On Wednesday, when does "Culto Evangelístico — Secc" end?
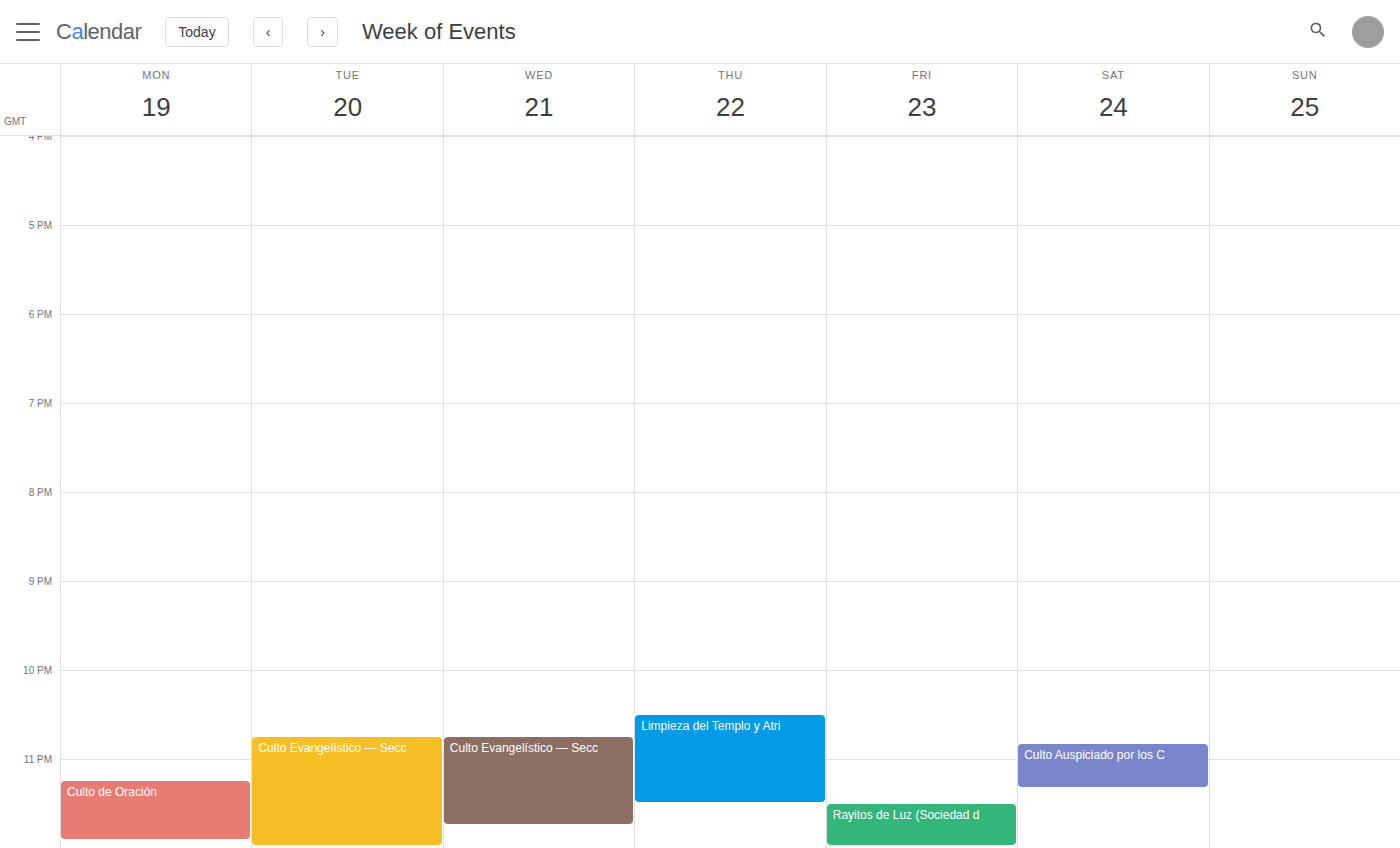
11:45 PM